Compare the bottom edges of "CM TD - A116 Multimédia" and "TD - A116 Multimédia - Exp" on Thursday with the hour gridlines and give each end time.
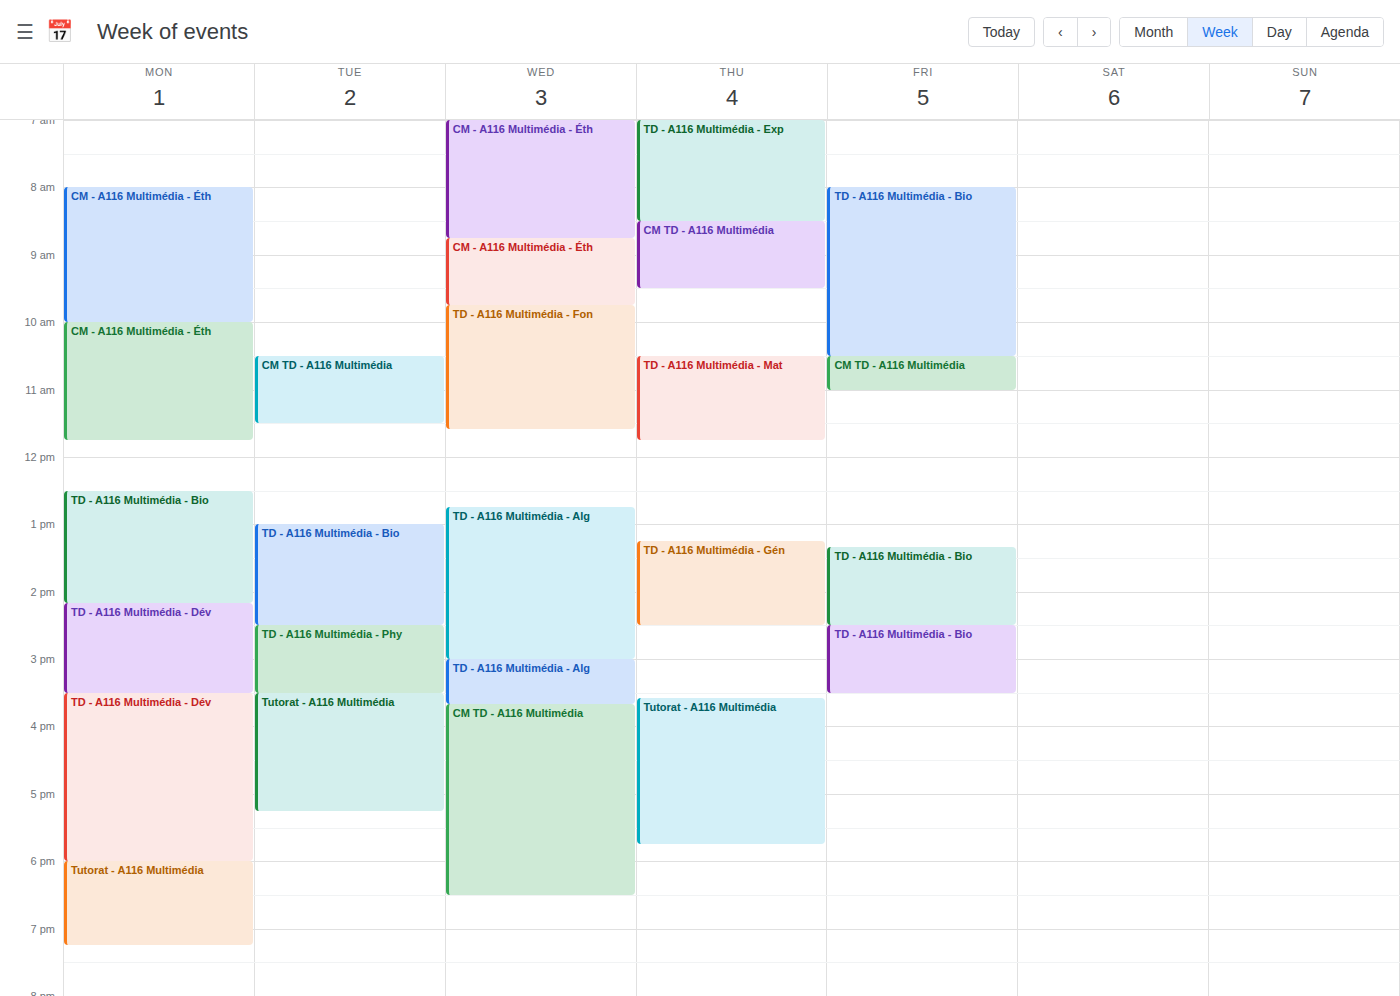
"CM TD - A116 Multimédia": 9:30 AM, halfway between the 9 AM and 10 AM lines. "TD - A116 Multimédia - Exp": 8:30 AM, halfway between the 8 AM and 9 AM lines.